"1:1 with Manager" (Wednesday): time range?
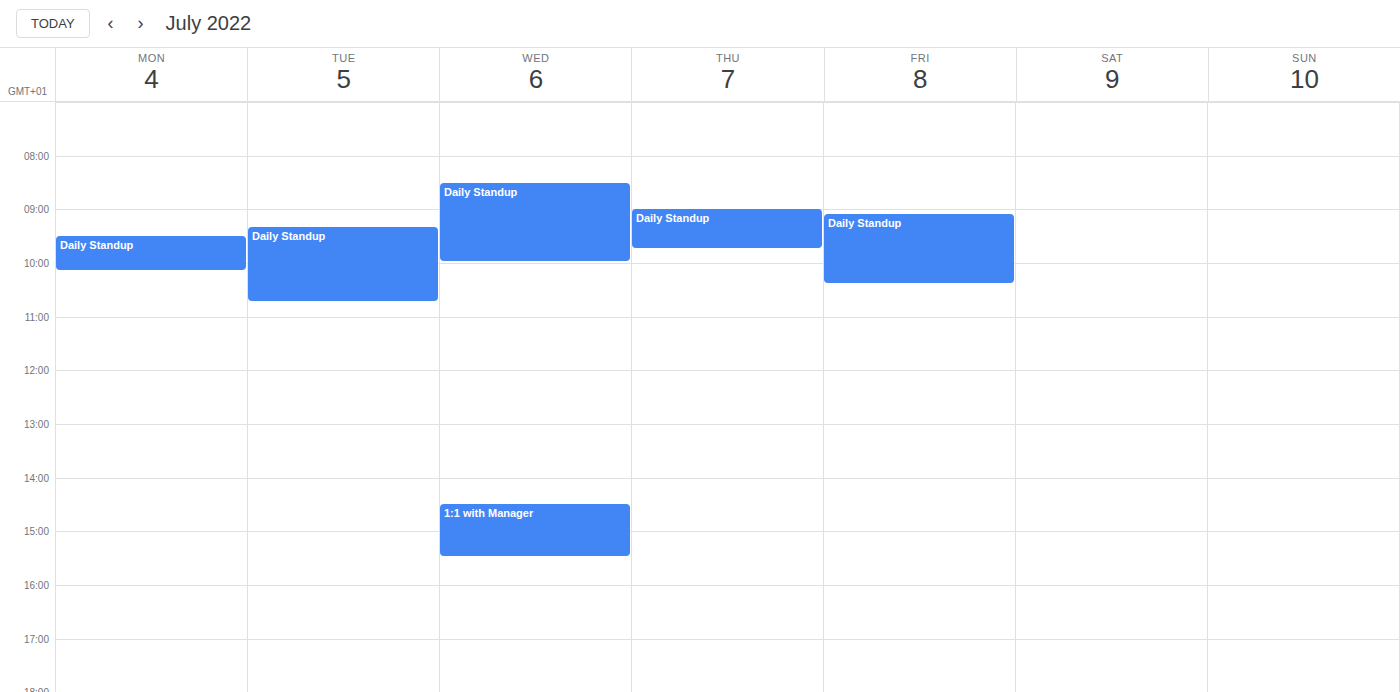
2:30 PM to 3:30 PM